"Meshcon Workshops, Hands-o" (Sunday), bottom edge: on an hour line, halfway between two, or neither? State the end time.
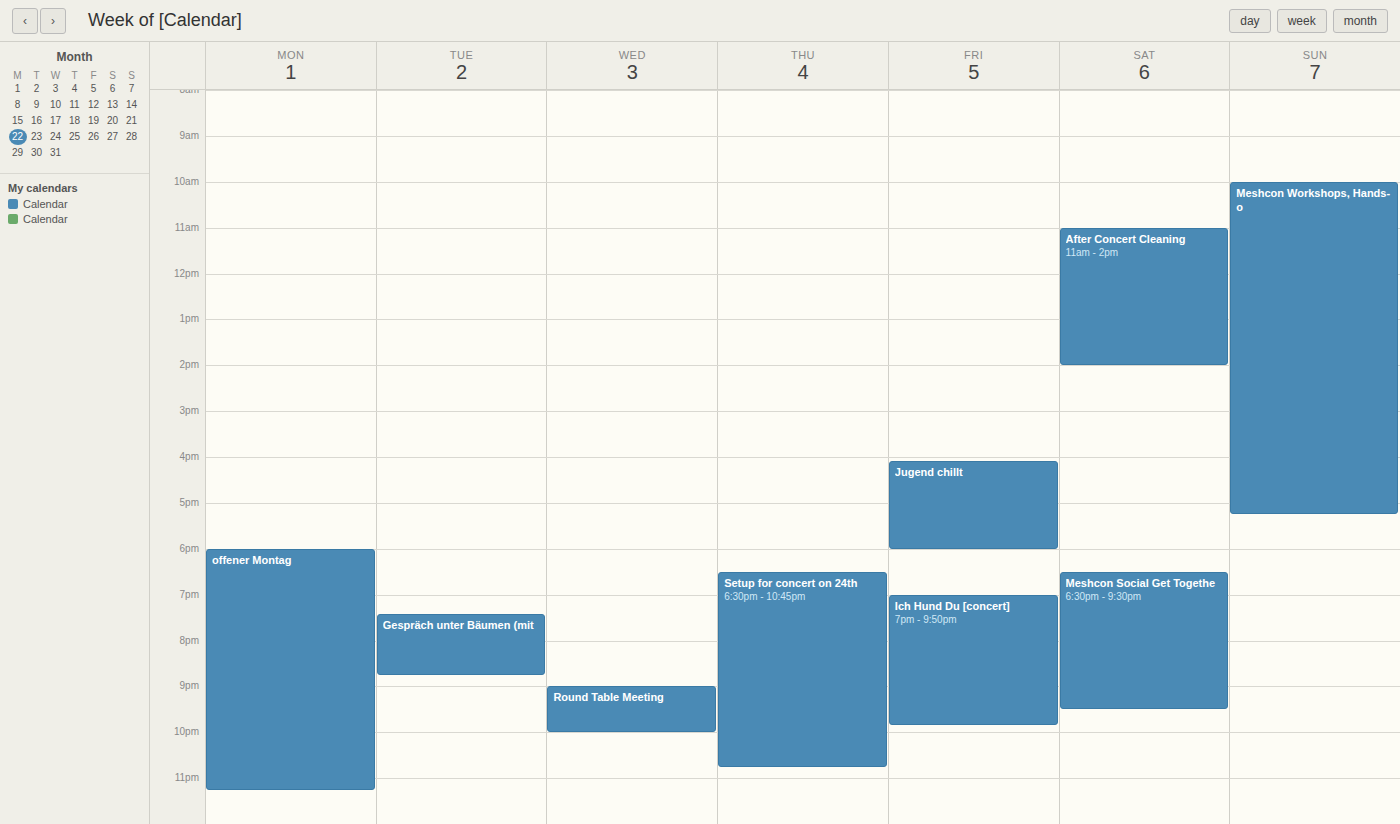
5:15 PM -- neither: a quarter of the way from the 5 PM line to the 6 PM line.